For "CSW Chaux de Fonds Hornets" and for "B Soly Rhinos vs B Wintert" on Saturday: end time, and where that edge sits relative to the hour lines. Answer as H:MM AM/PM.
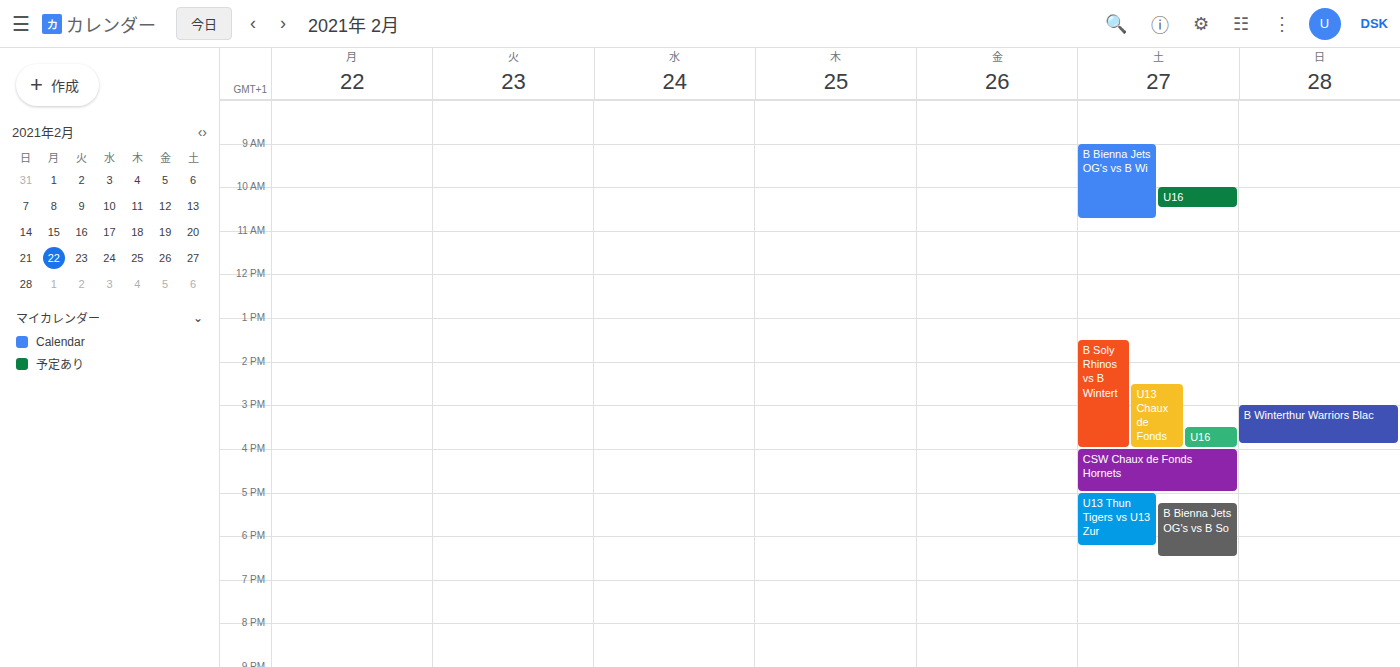
"CSW Chaux de Fonds Hornets": 5:00 PM, exactly on the 5 PM line. "B Soly Rhinos vs B Wintert": 4:00 PM, exactly on the 4 PM line.